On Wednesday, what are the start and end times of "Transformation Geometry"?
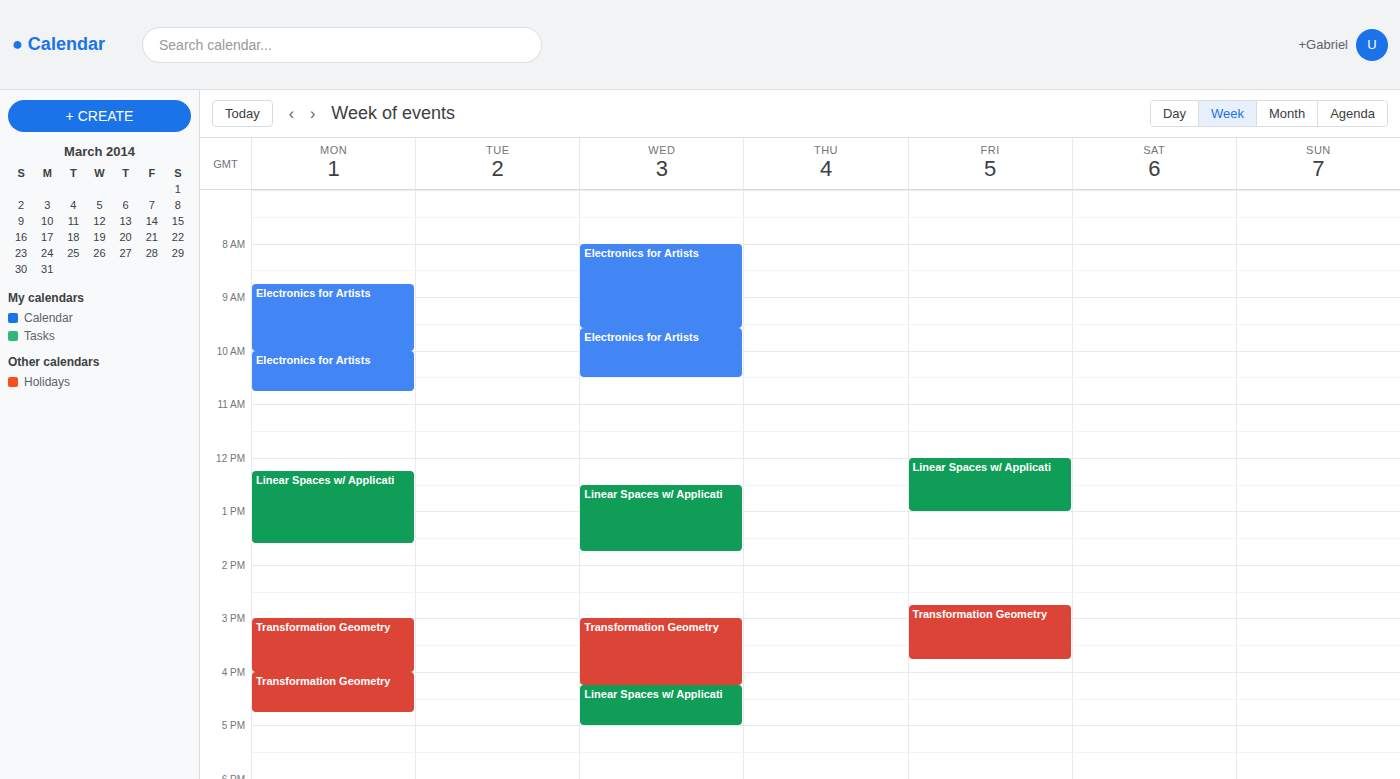
3:00 PM to 4:15 PM